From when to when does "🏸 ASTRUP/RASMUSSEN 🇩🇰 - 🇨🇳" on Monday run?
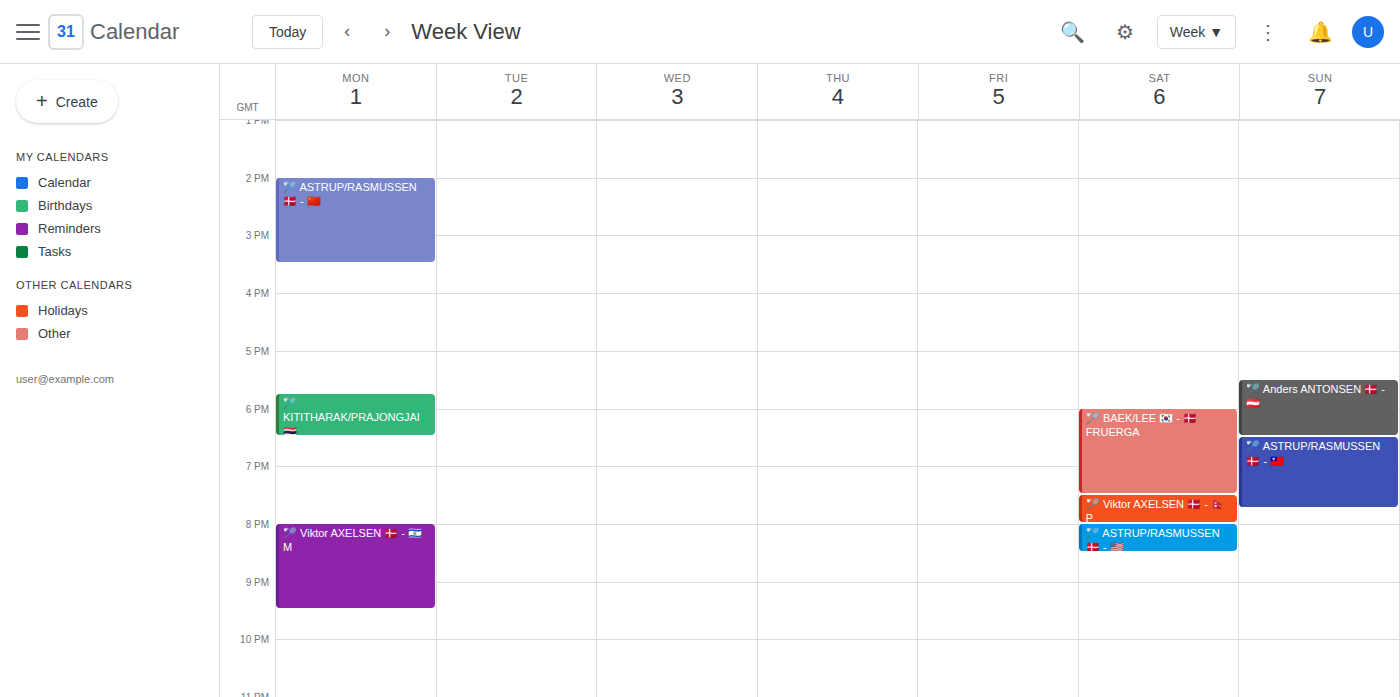
2:00 PM to 3:30 PM